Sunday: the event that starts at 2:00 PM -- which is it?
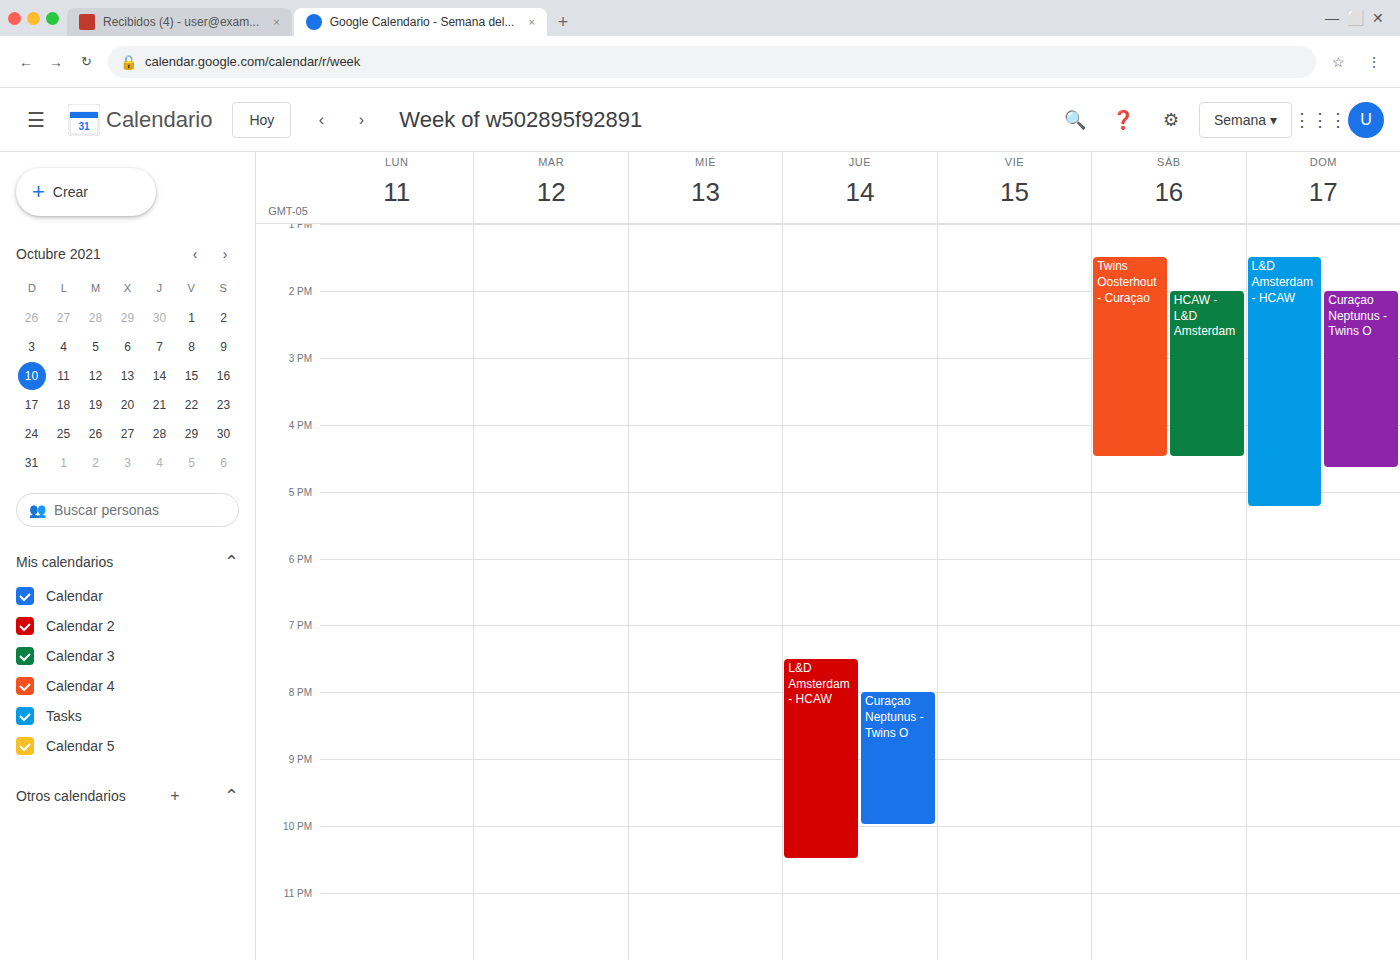
"Curaçao Neptunus - Twins O"